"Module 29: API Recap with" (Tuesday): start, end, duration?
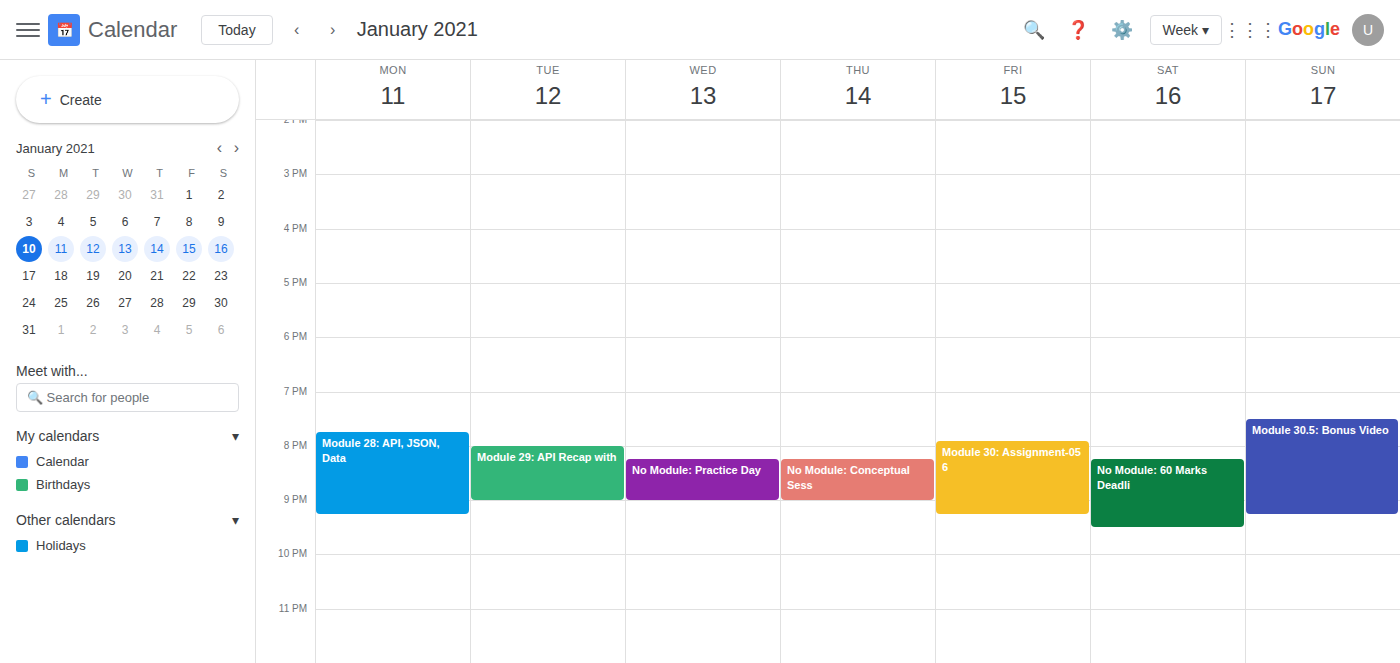
20:00 to 21:00, 1 hour